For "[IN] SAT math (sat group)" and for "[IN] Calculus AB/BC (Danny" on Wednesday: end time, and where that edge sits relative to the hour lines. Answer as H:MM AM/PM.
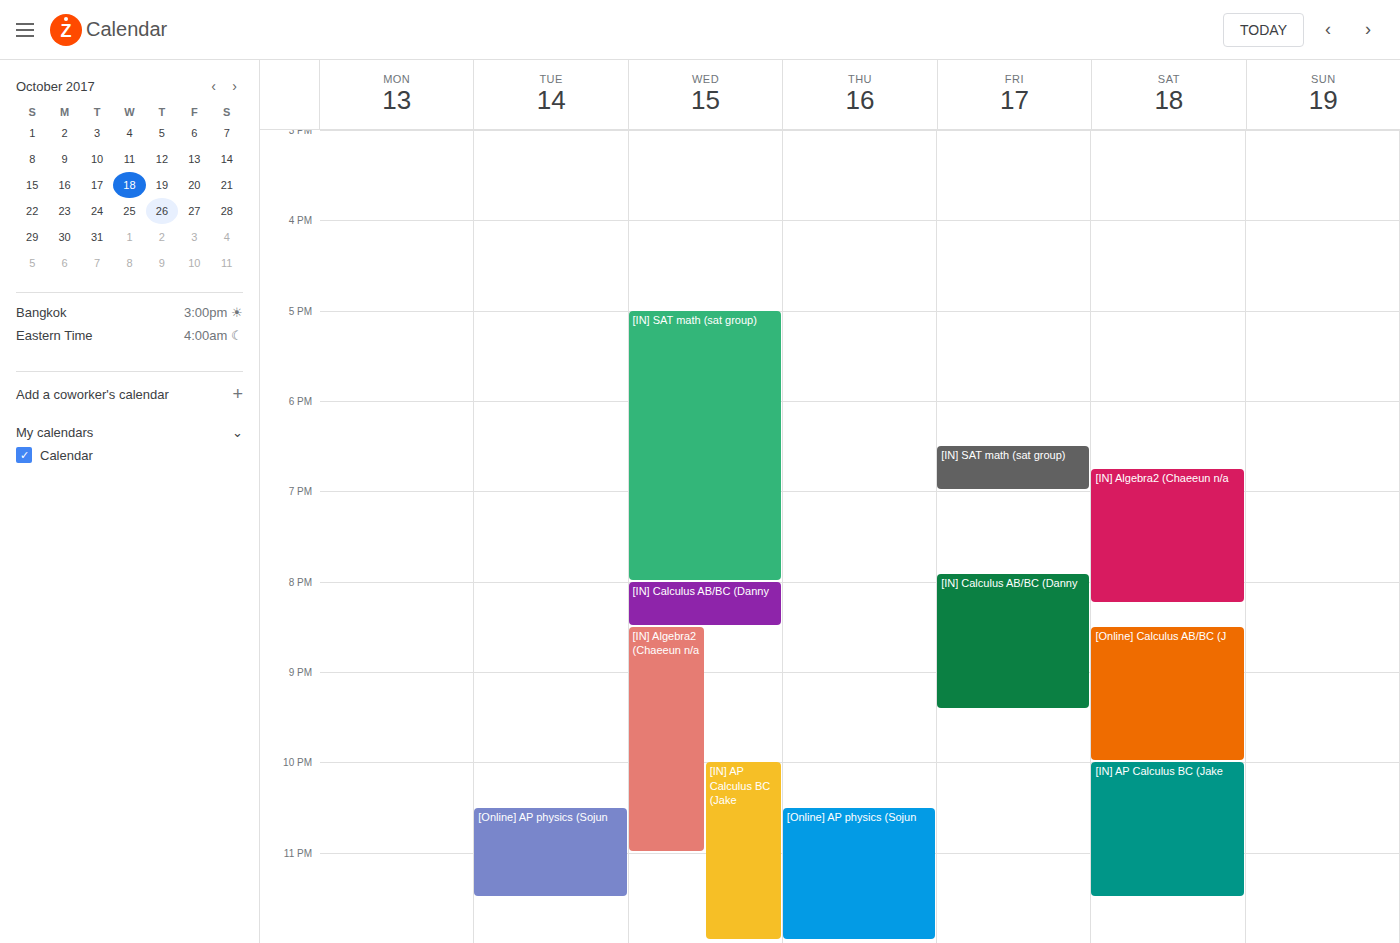
"[IN] SAT math (sat group)": 8:00 PM, exactly on the 8 PM line. "[IN] Calculus AB/BC (Danny": 8:30 PM, halfway between the 8 PM and 9 PM lines.